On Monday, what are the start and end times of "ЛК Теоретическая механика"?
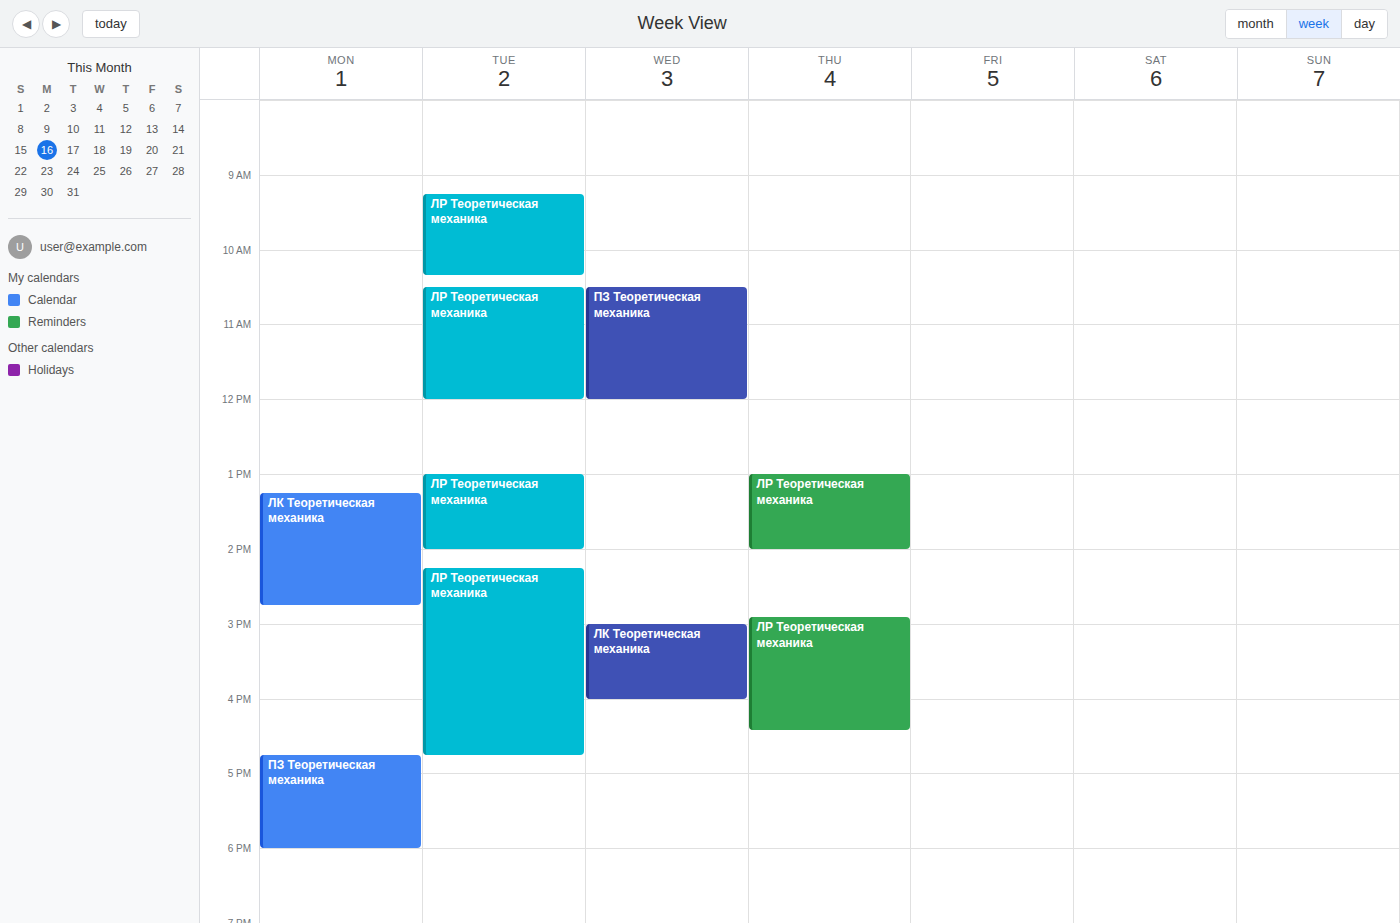
1:15 PM to 2:45 PM